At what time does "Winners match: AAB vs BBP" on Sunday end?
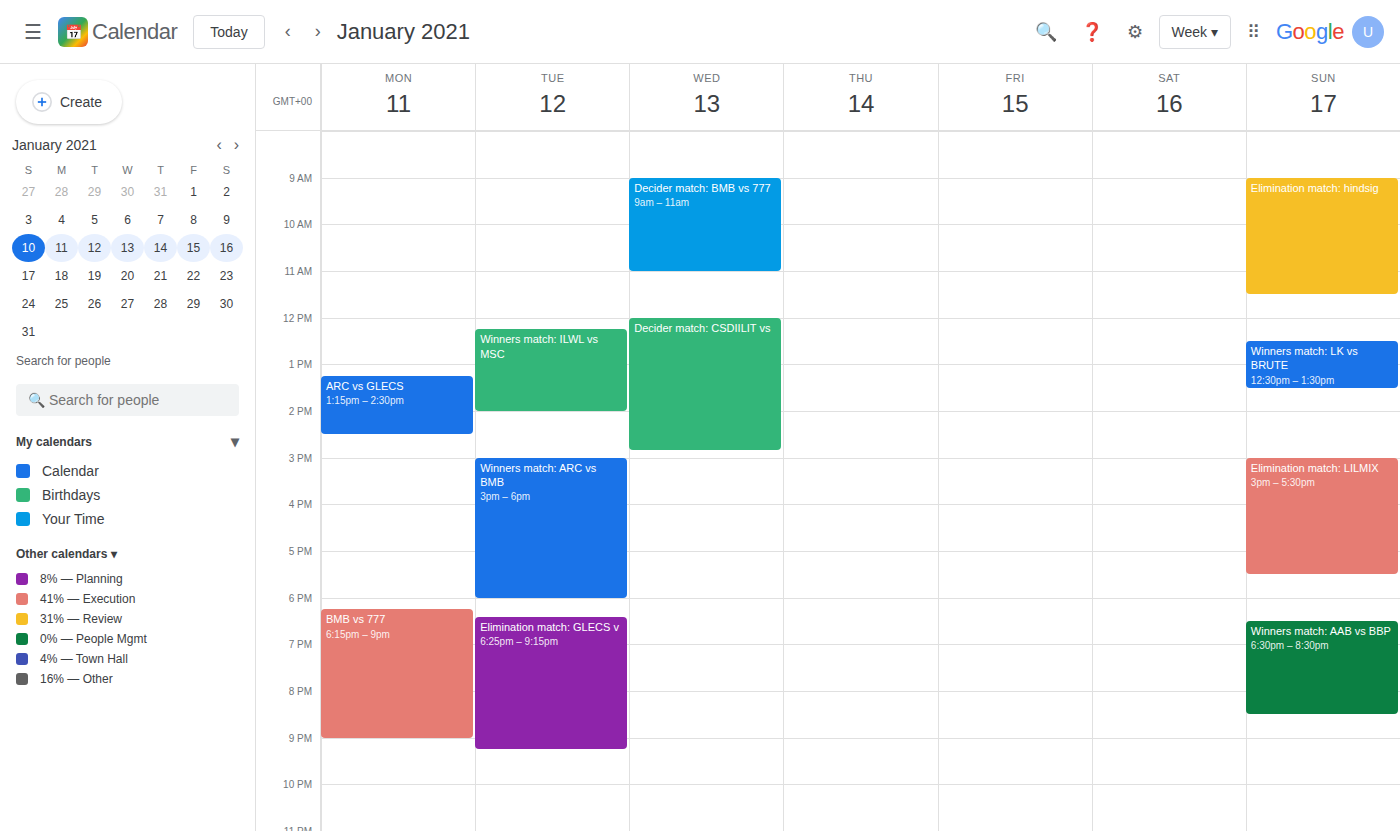
8:30 PM